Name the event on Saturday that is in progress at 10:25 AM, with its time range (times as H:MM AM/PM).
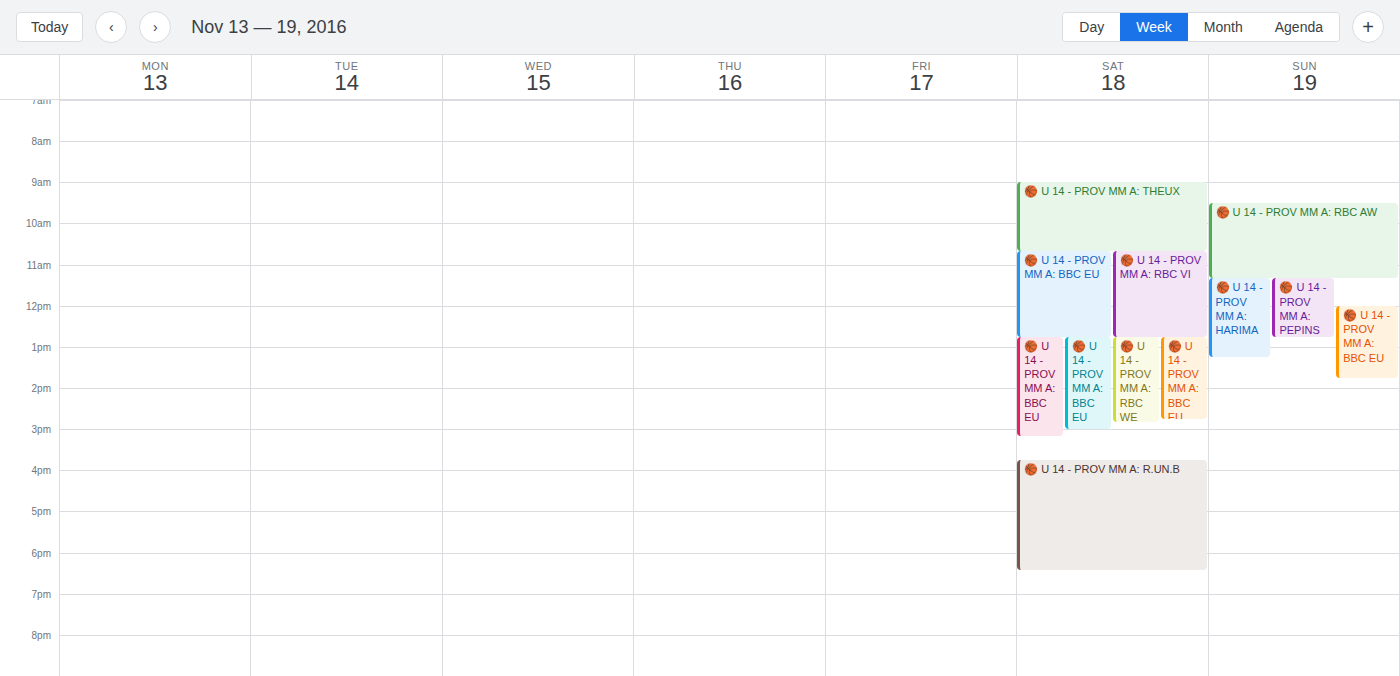
"🏀 U 14 - PROV MM A: THEUX", 9:00 AM to 10:40 AM